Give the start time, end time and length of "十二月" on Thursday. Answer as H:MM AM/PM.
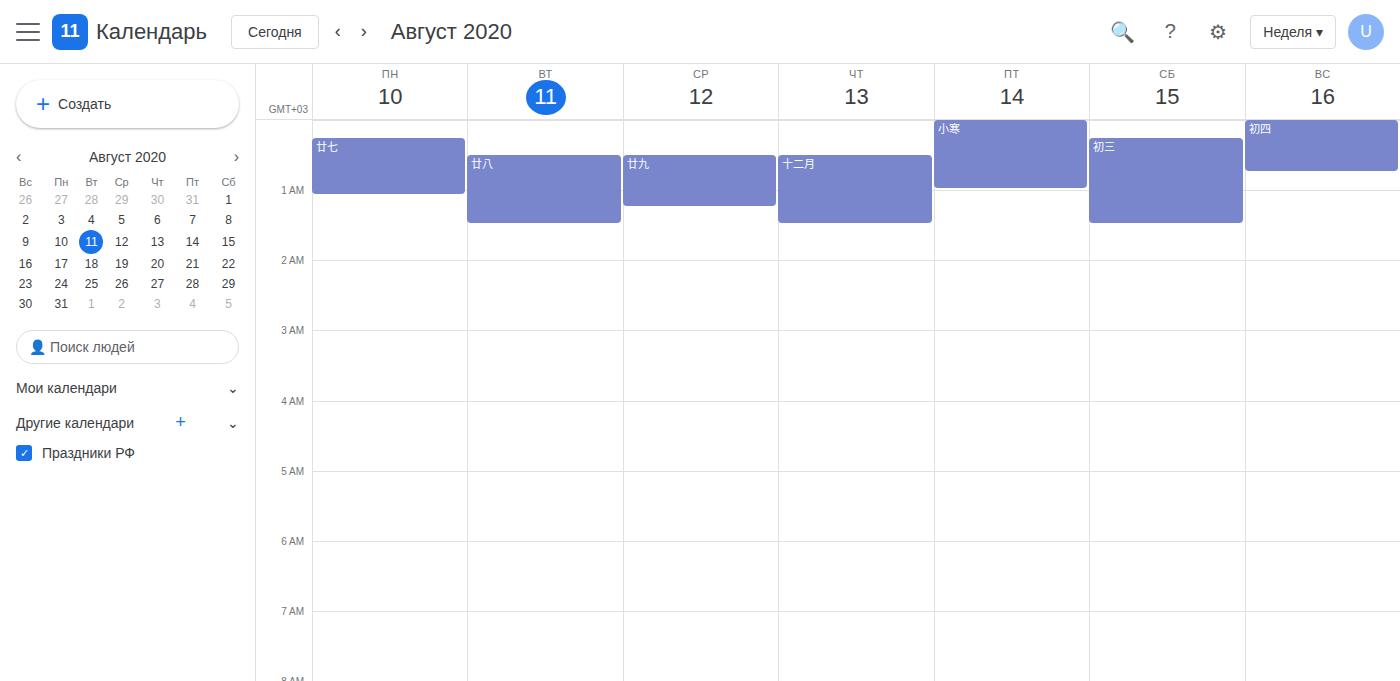
12:30 AM to 1:30 AM, 1 hour